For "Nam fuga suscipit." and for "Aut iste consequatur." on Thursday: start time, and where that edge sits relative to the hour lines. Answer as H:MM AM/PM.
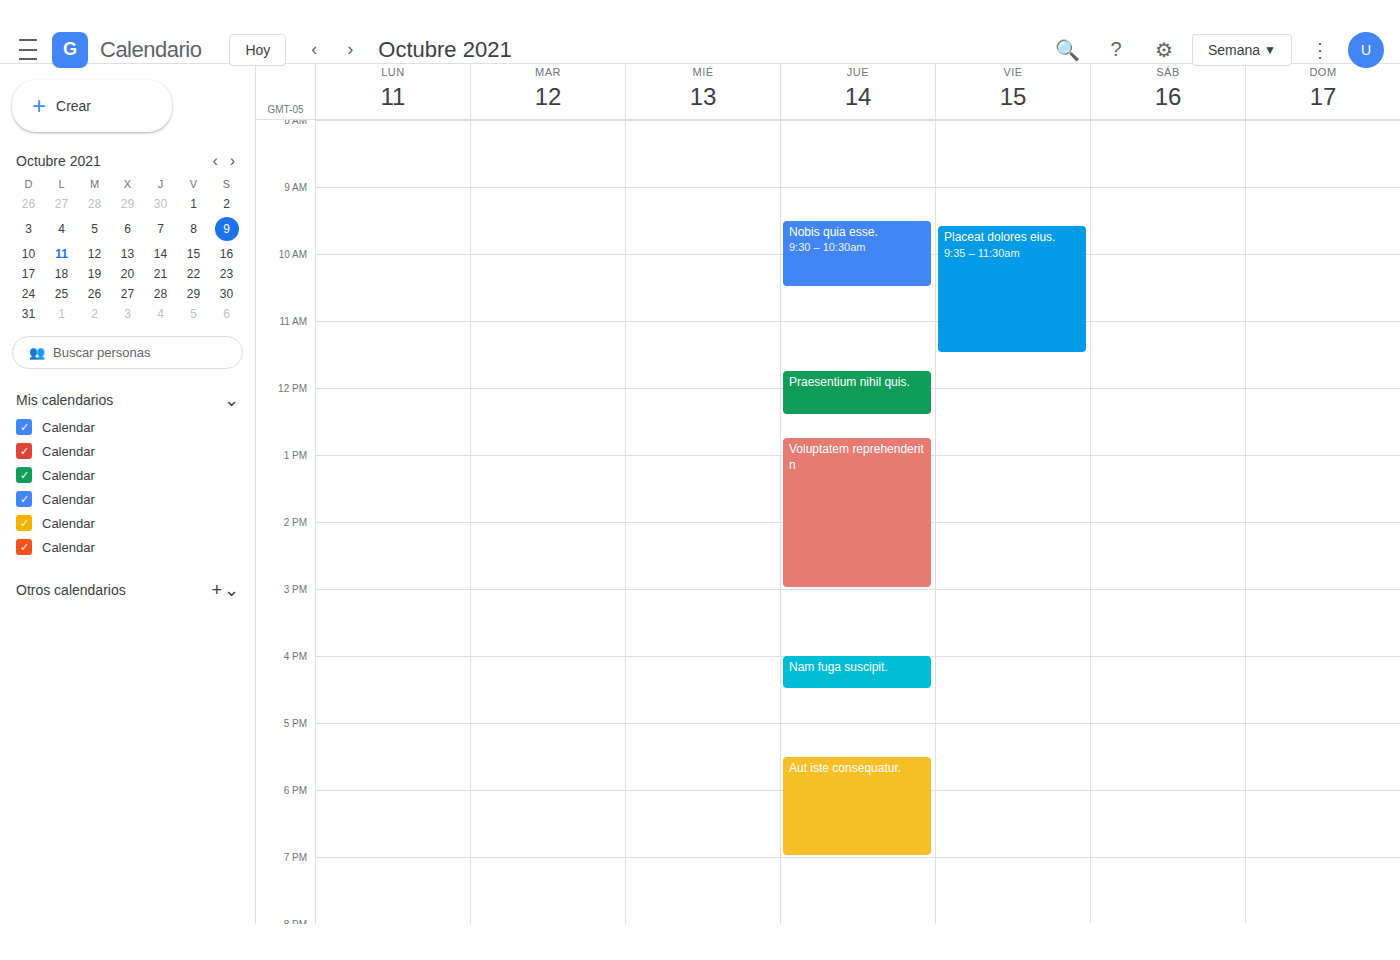
"Nam fuga suscipit.": 4:00 PM, exactly on the 4 PM line. "Aut iste consequatur.": 5:30 PM, halfway between the 5 PM and 6 PM lines.